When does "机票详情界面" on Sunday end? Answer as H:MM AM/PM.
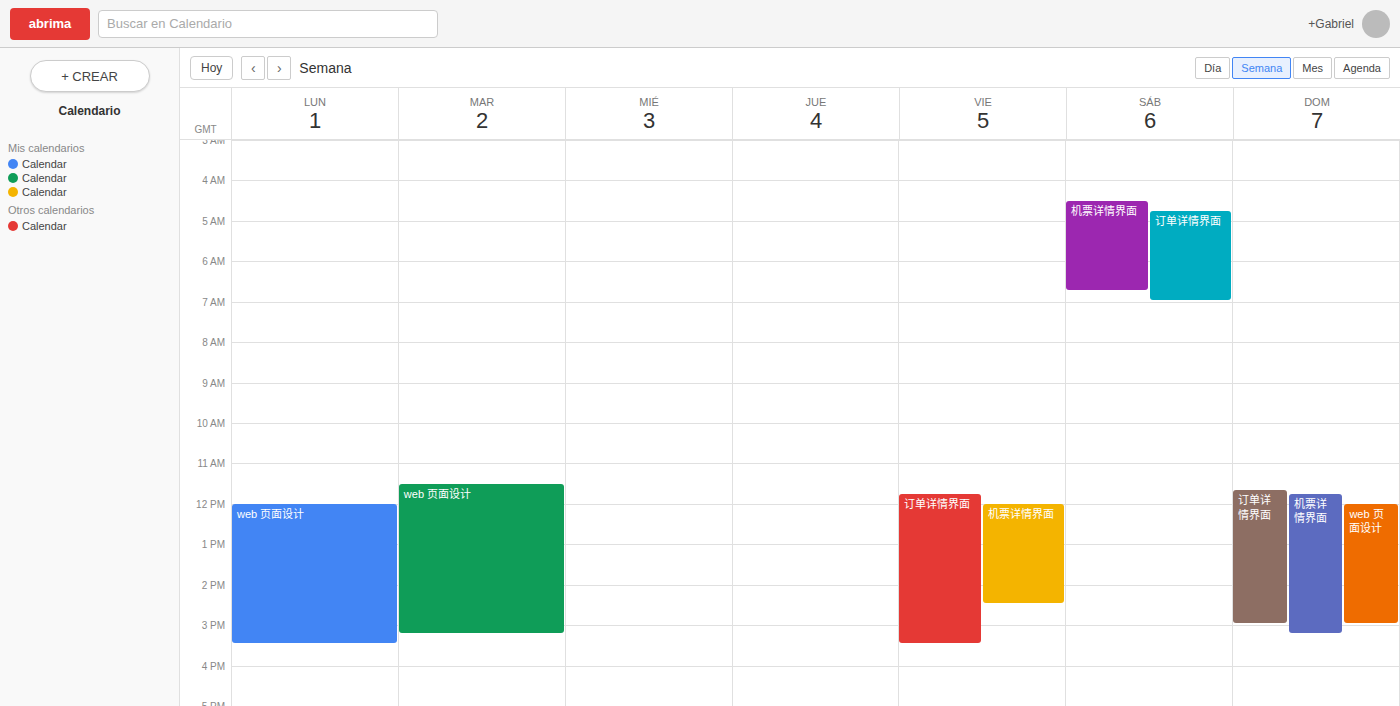
3:15 PM